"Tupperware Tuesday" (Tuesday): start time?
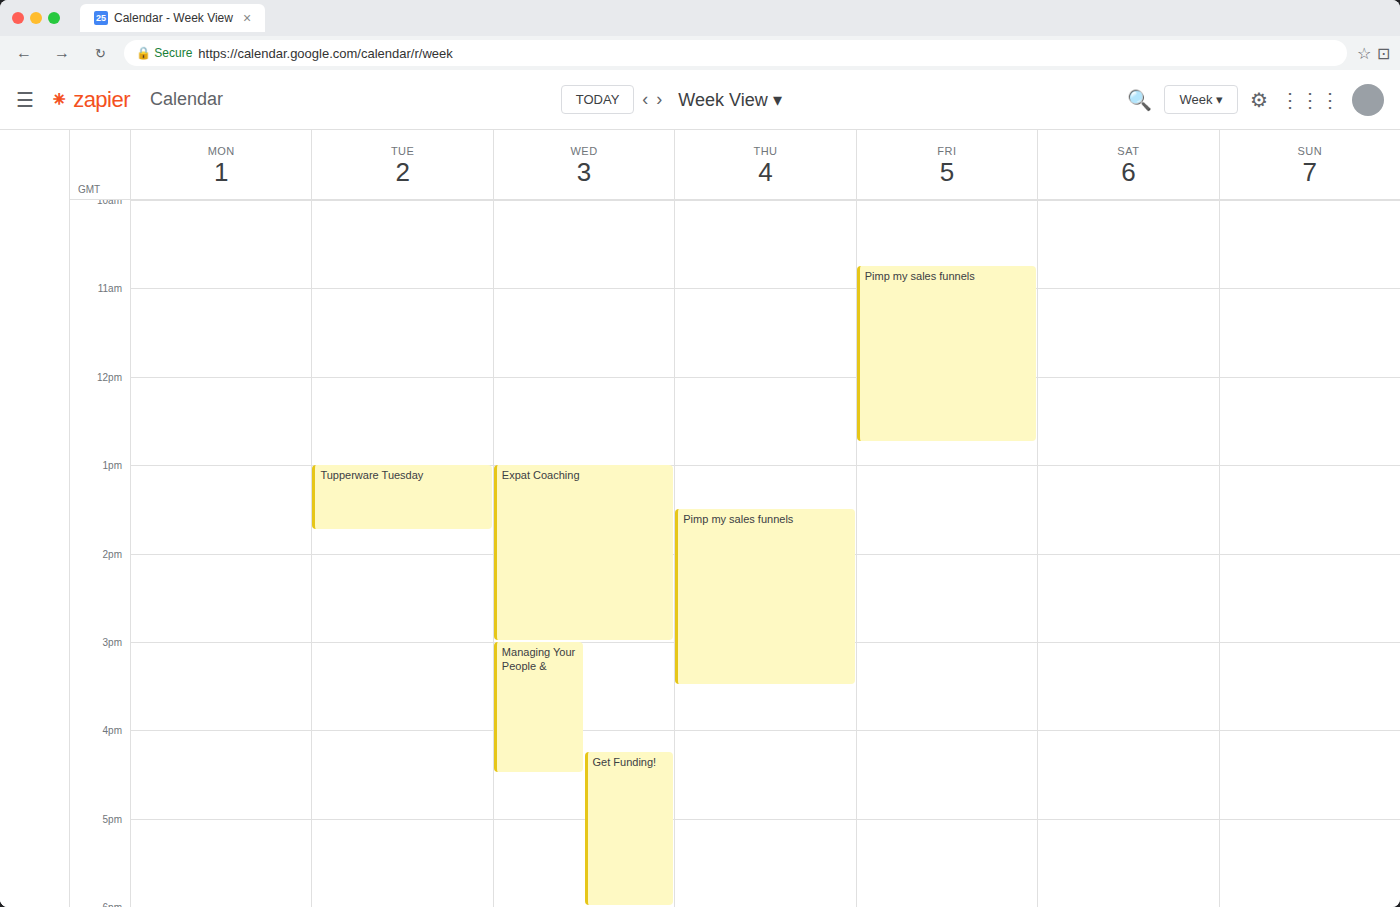
1:00 PM